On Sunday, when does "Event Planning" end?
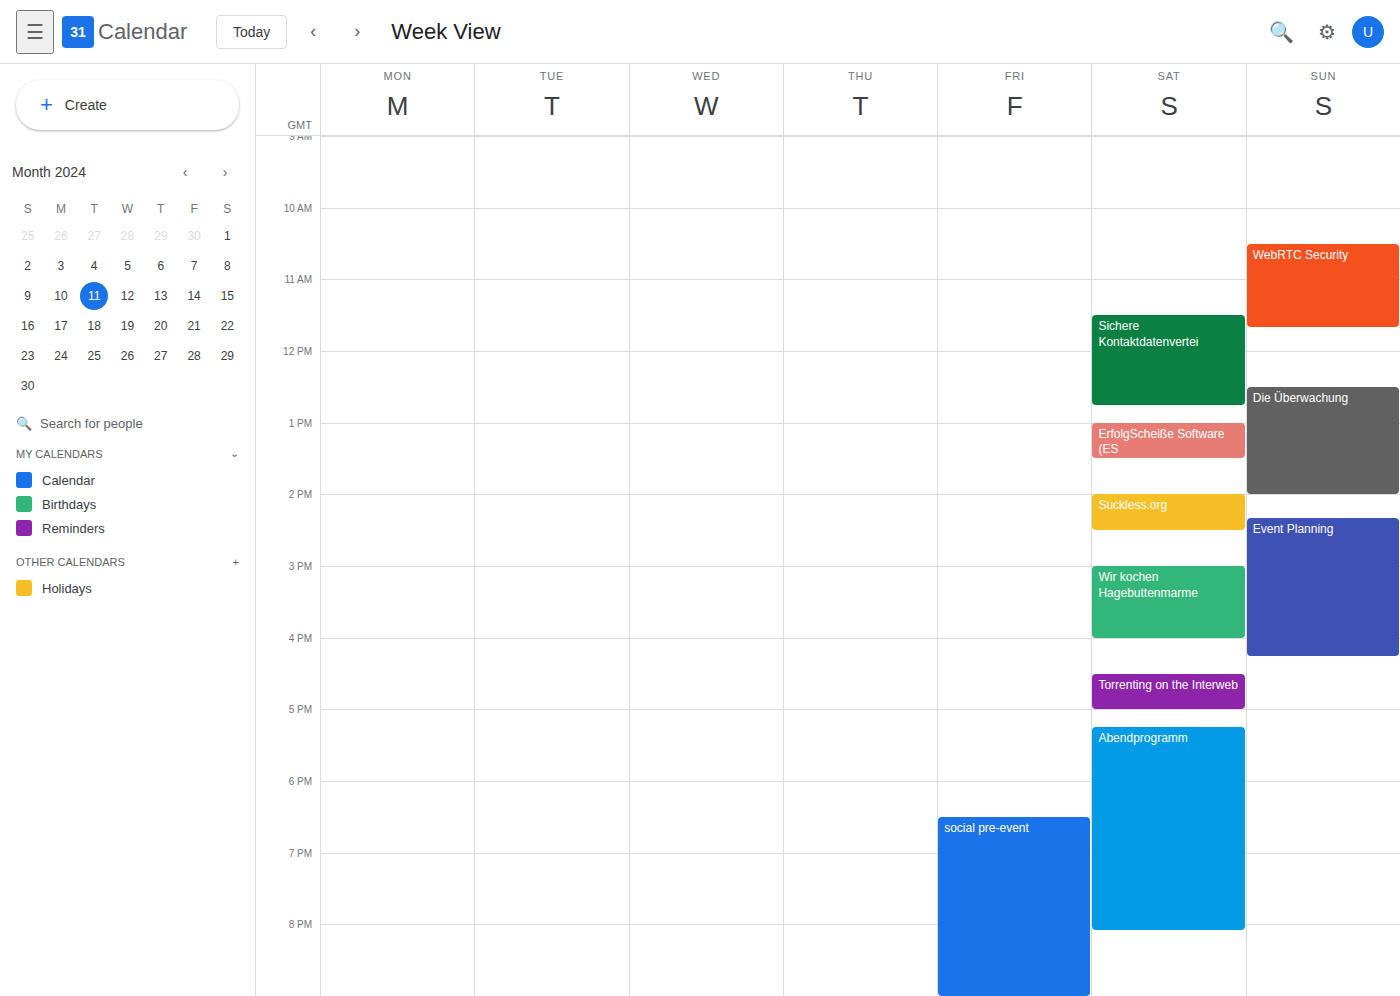
4:15 PM